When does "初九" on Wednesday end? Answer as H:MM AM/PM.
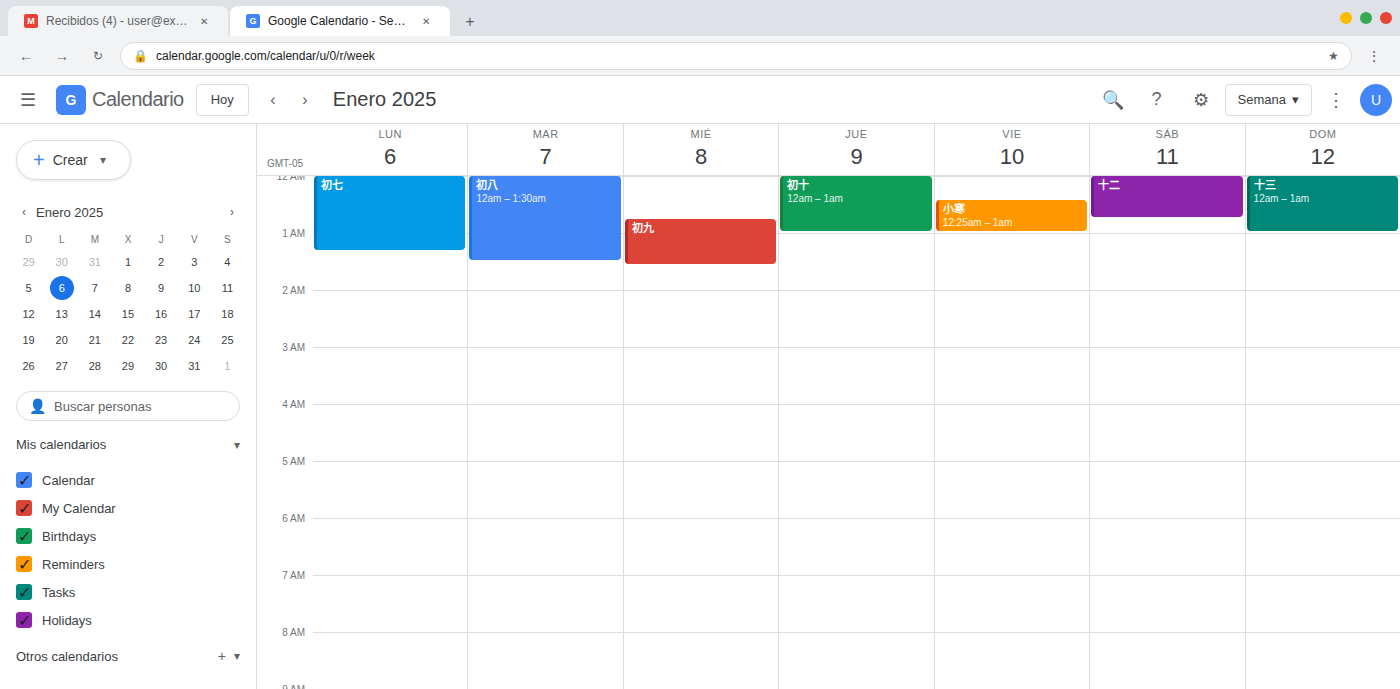
1:35 AM